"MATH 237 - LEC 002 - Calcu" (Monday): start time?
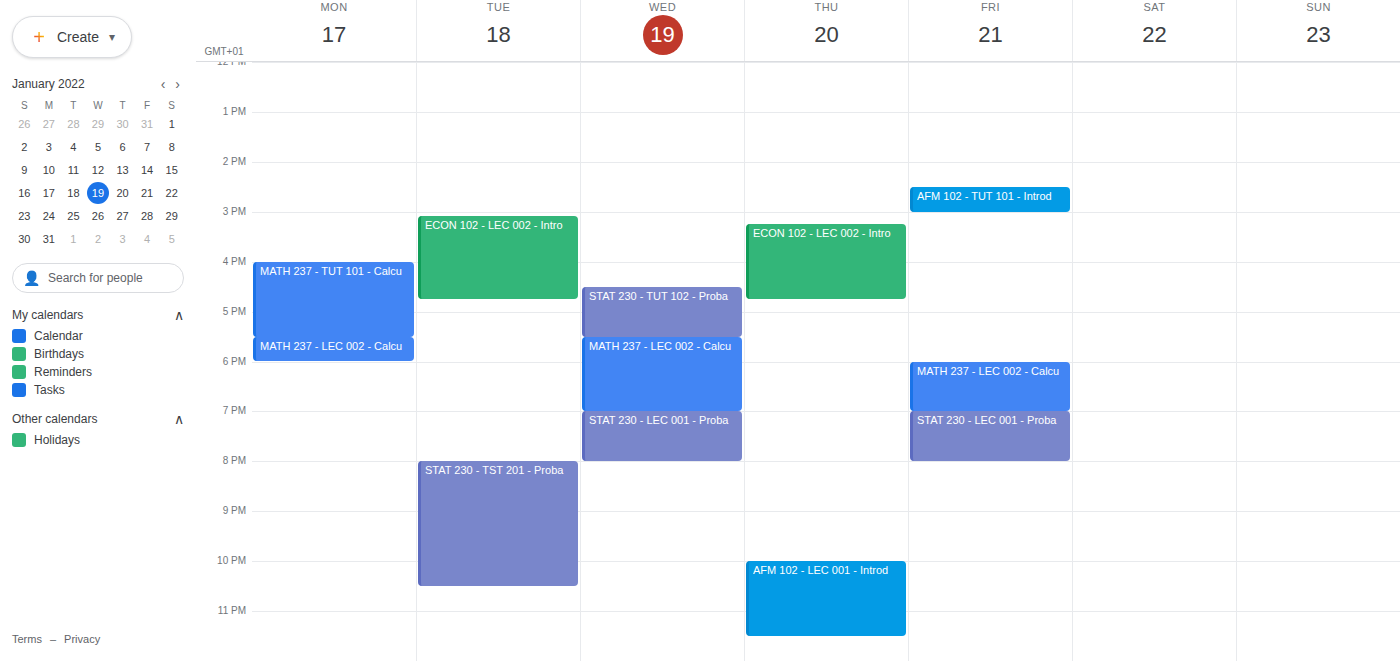
5:30 PM